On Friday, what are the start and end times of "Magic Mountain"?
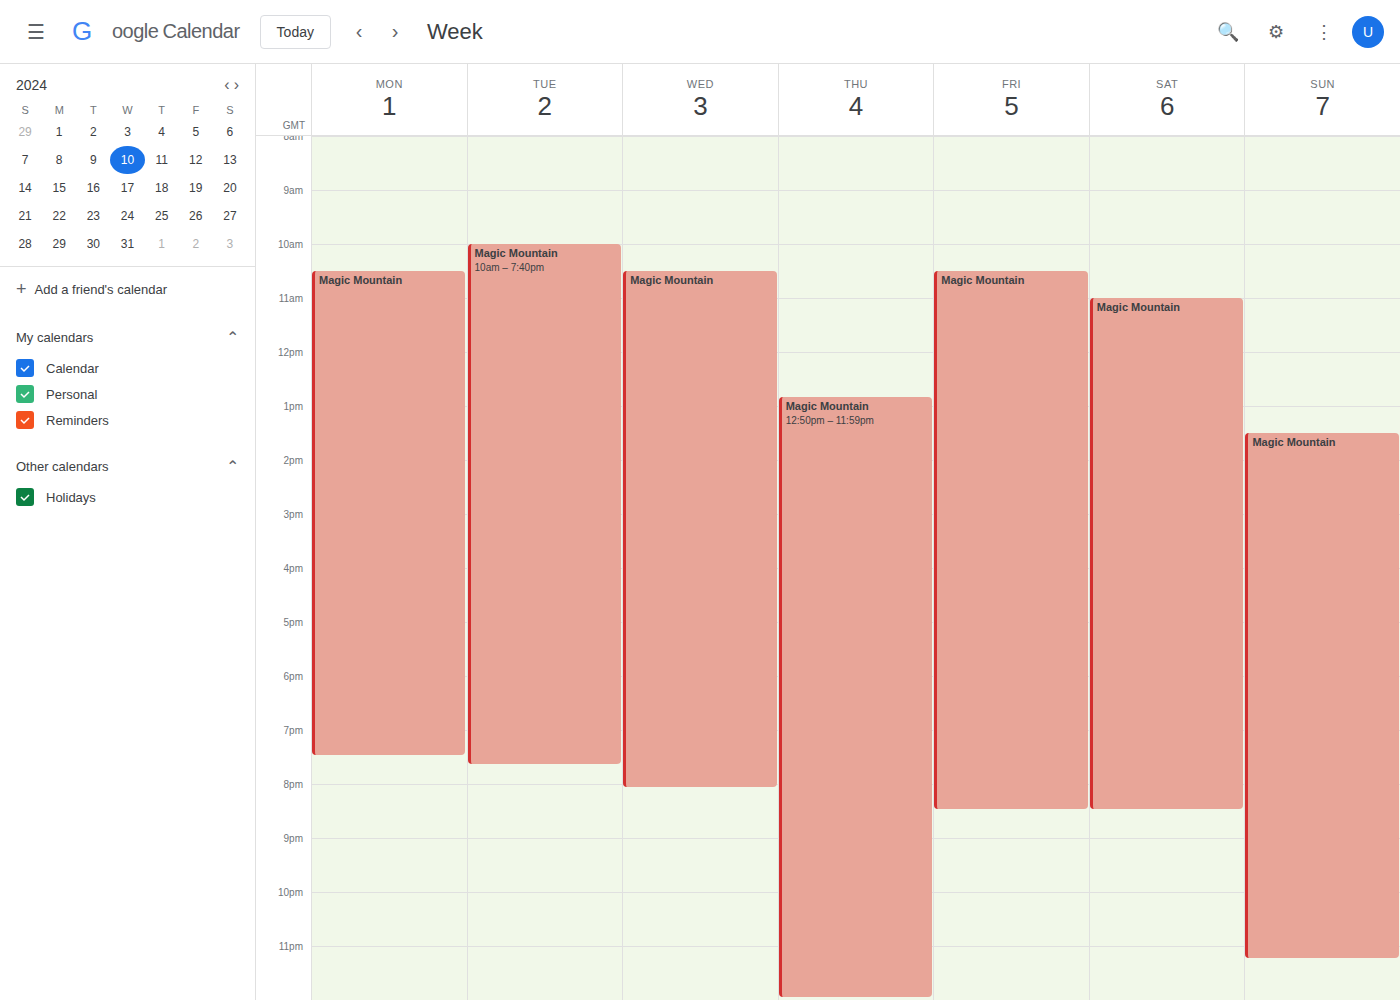
10:30 AM to 8:30 PM